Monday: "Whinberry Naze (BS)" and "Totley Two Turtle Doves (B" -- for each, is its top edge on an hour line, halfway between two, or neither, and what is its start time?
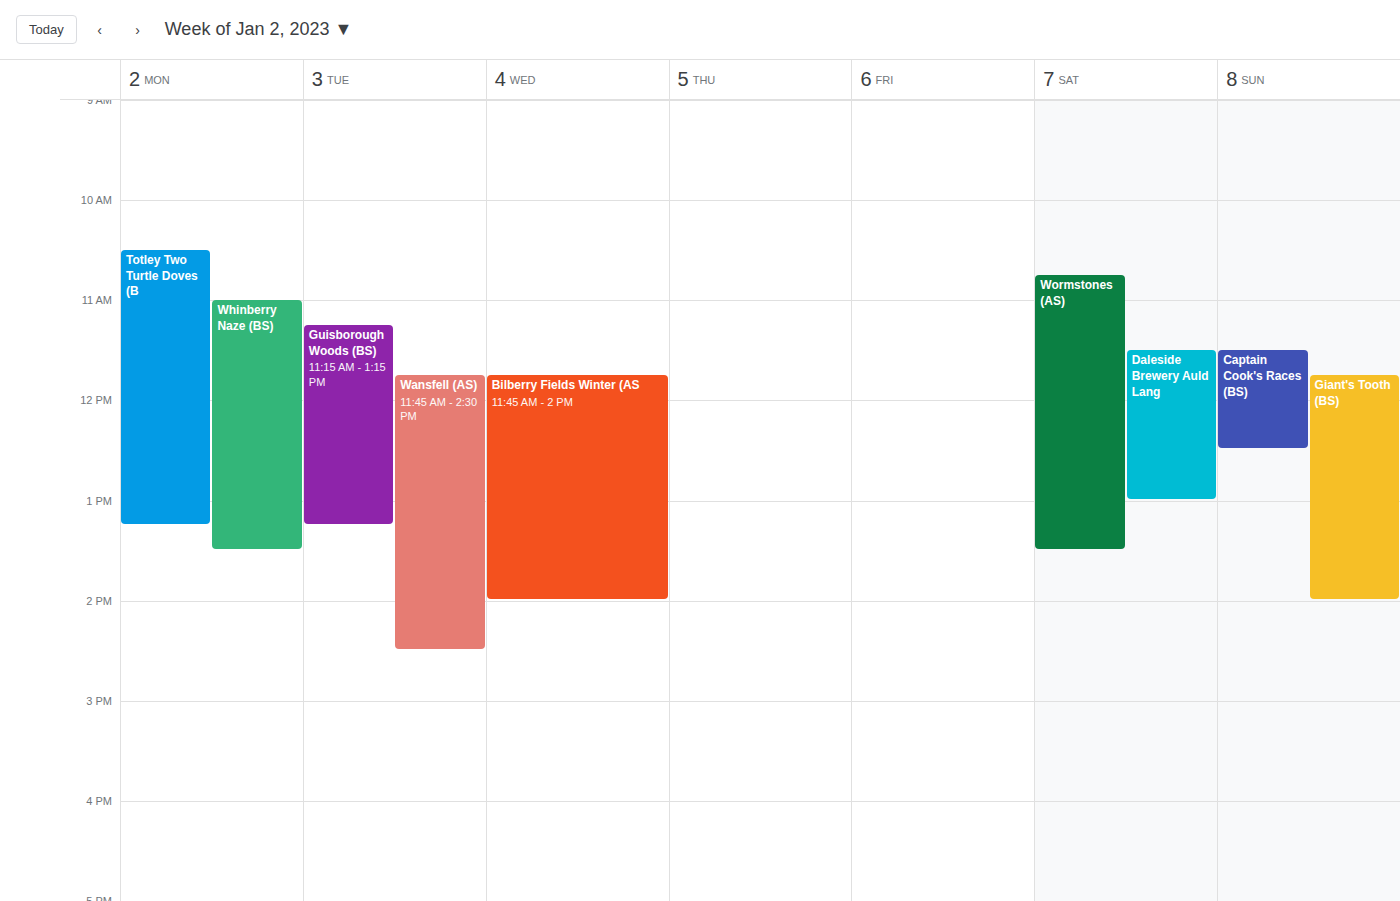
"Whinberry Naze (BS)": 11:00 AM, exactly on the 11 AM line. "Totley Two Turtle Doves (B": 10:30 AM, halfway between the 10 AM and 11 AM lines.